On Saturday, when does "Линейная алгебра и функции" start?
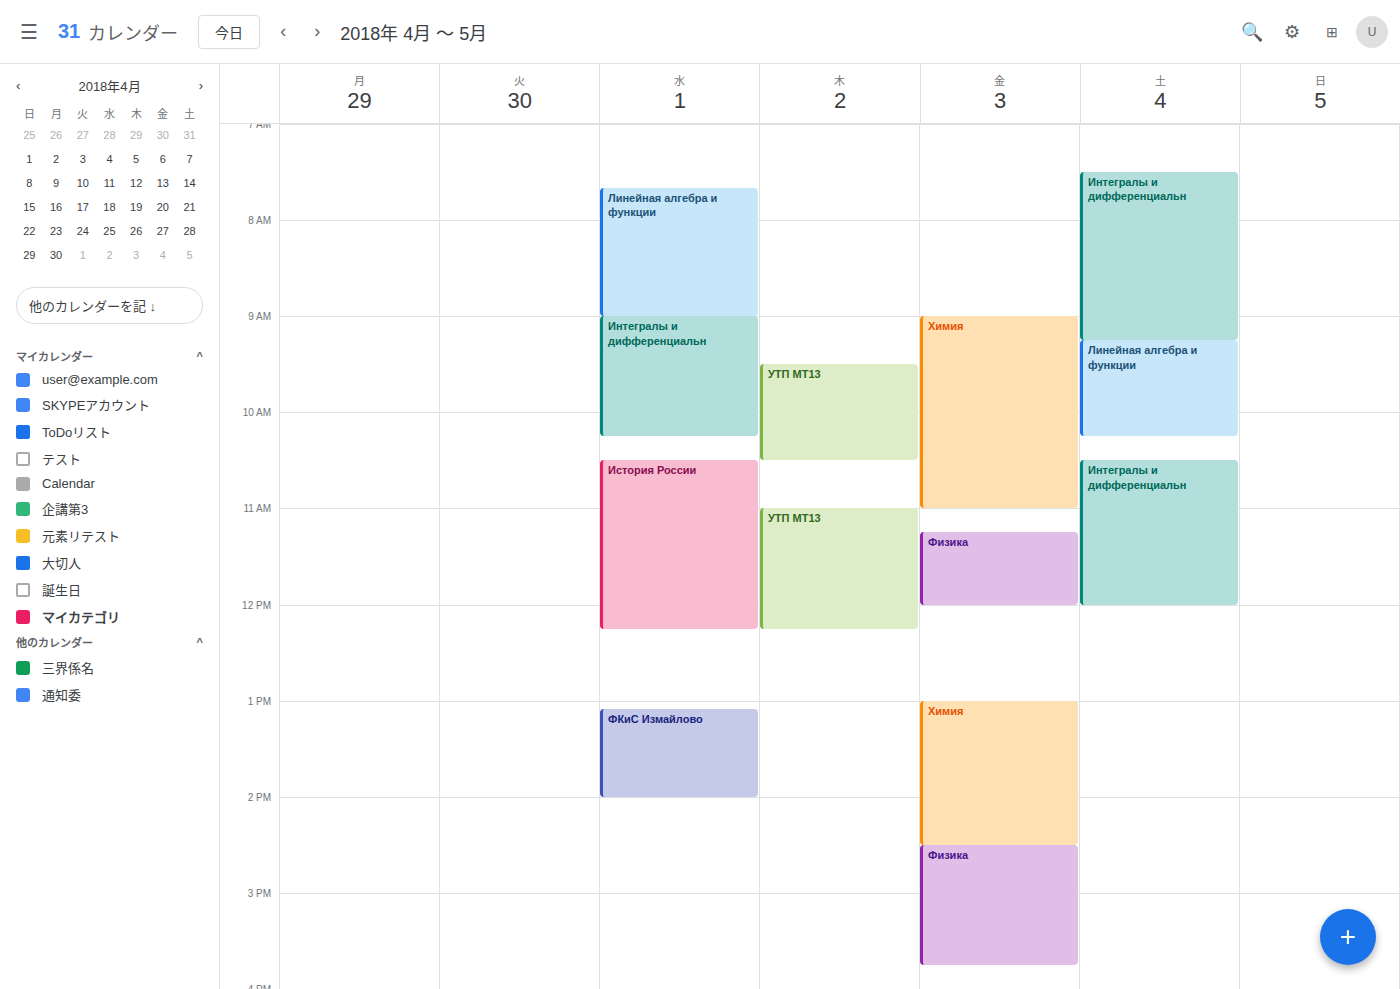
9:15 AM